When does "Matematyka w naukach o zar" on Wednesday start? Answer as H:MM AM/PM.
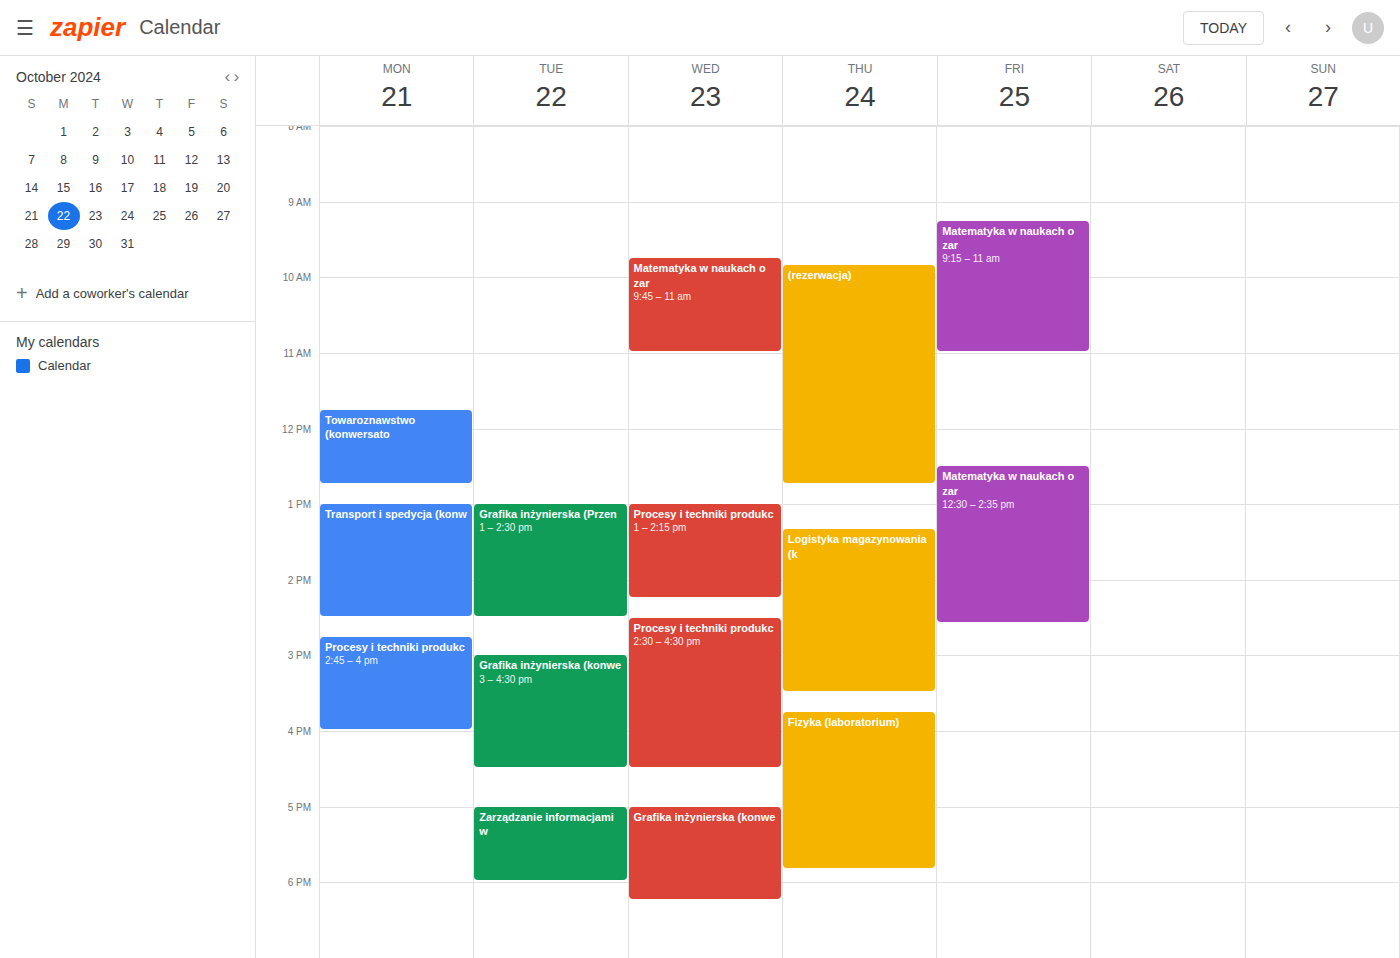
9:45 AM